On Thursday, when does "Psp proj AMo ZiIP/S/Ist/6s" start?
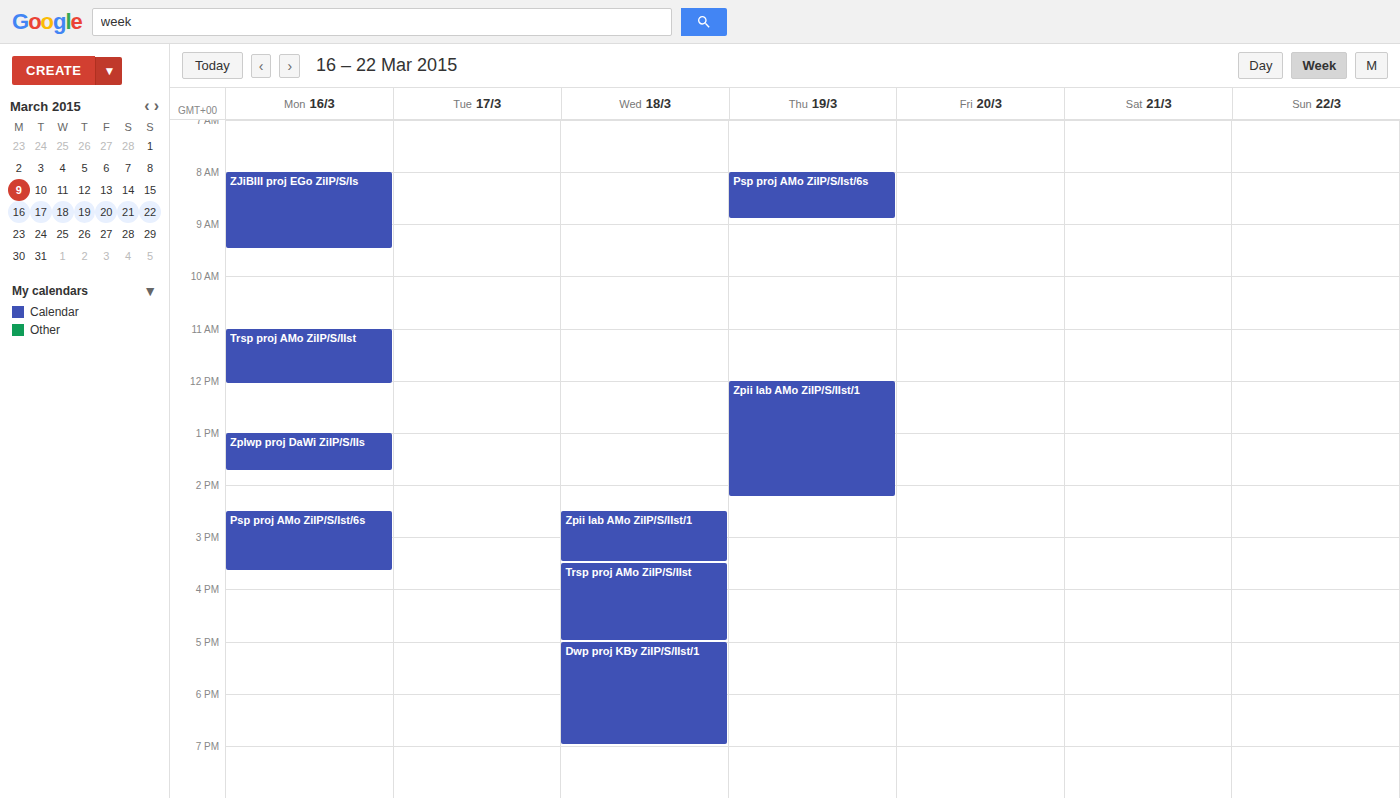
8:00 AM